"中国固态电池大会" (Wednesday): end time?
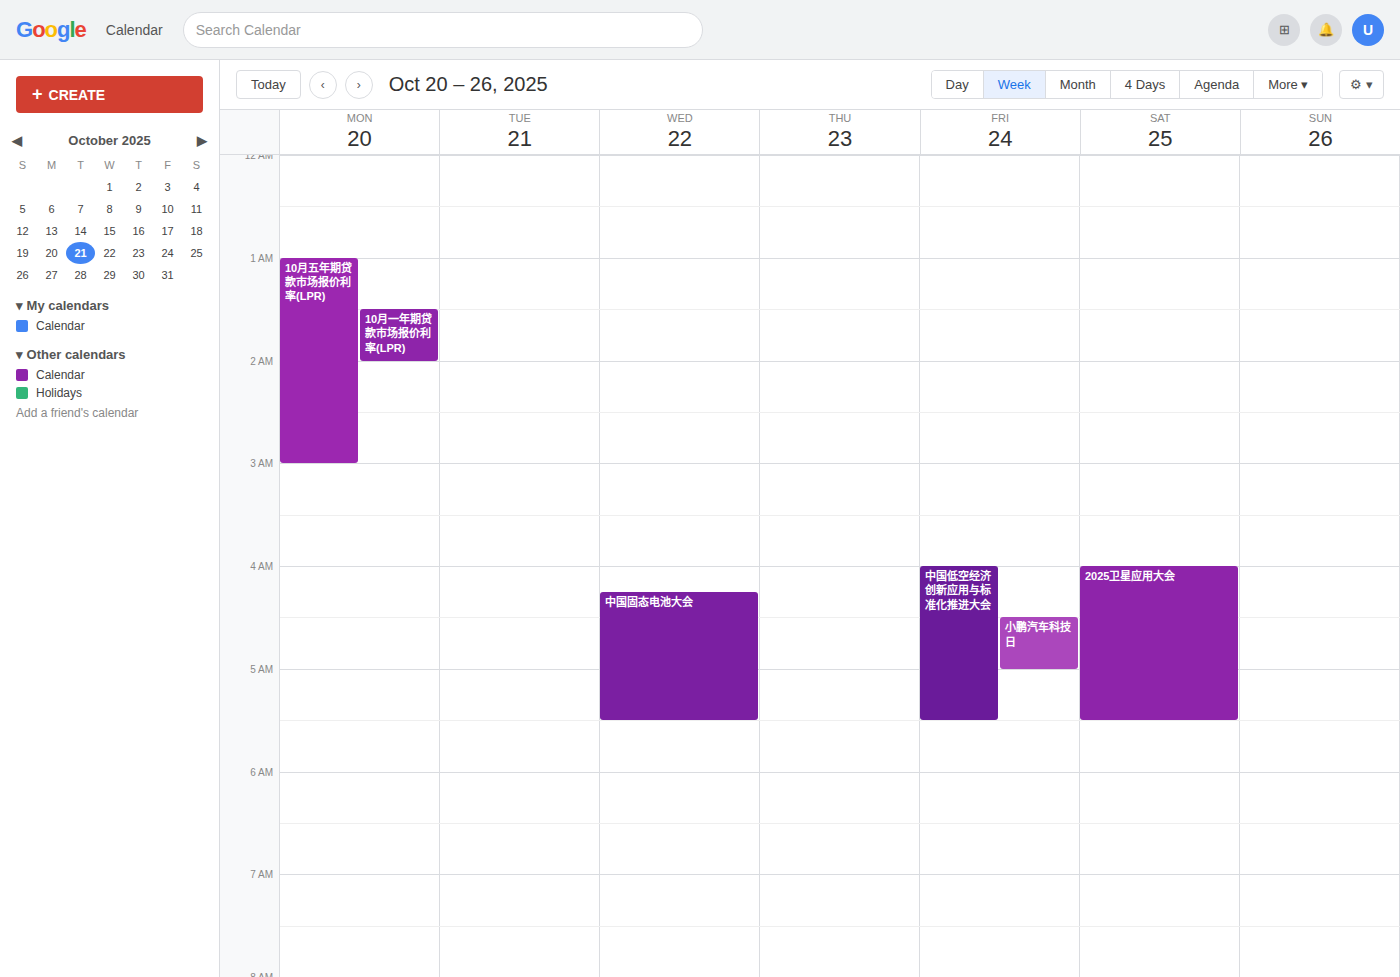
5:30 AM